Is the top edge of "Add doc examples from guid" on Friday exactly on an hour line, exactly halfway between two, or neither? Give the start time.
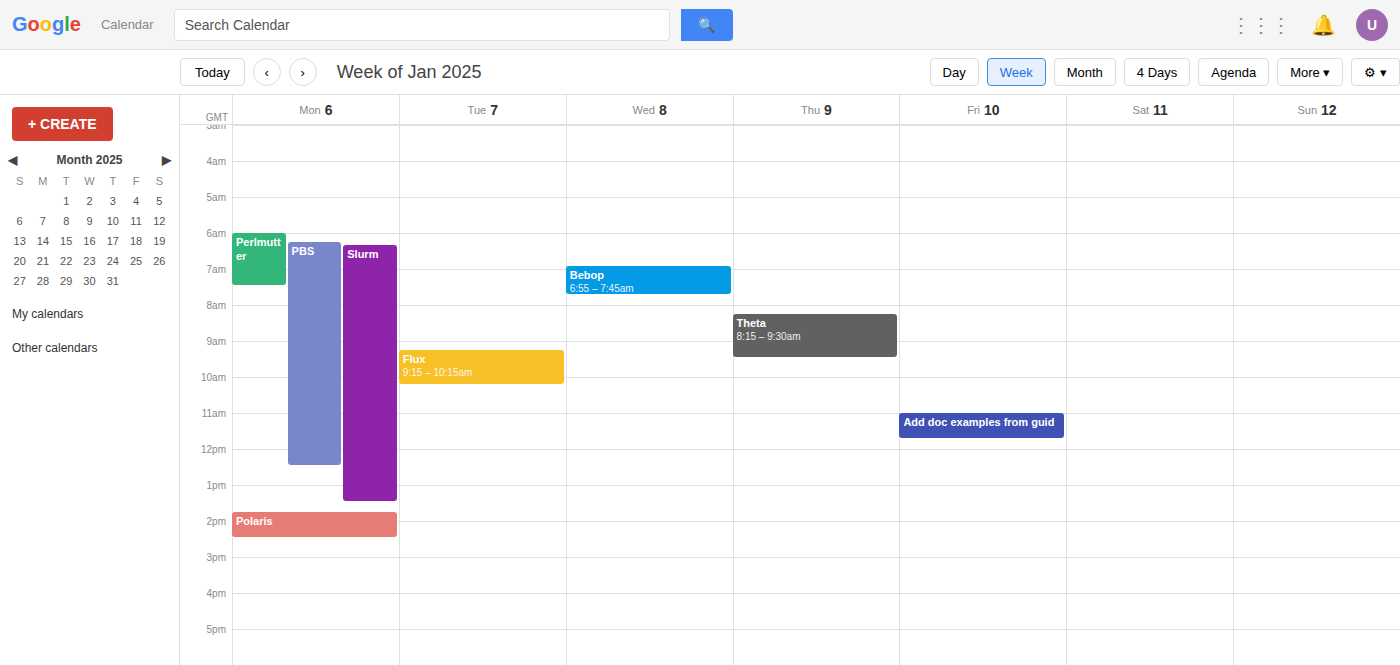
11:00 AM -- exactly on the 11 AM line.